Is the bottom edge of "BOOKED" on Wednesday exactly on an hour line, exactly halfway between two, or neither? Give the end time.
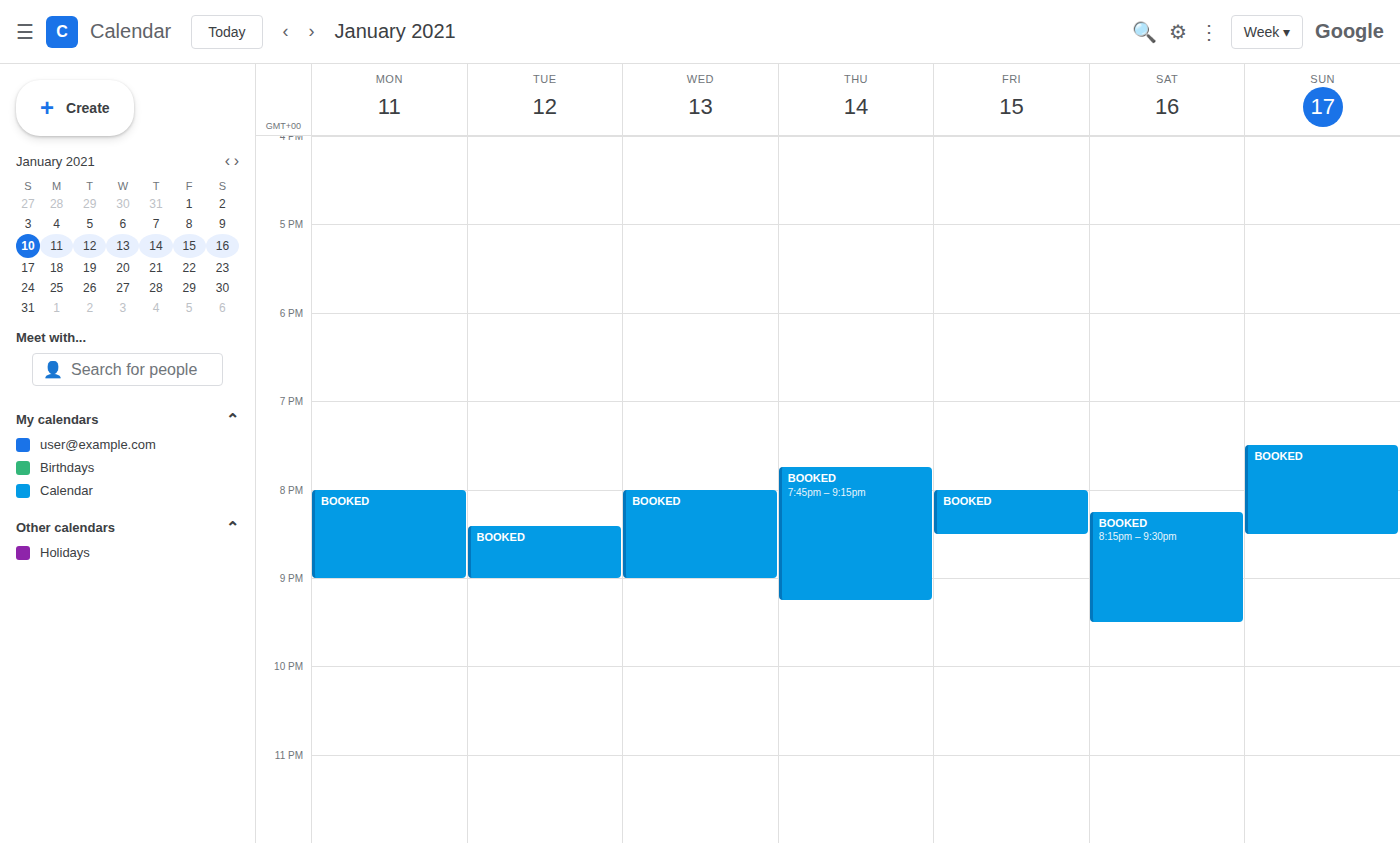
9:00 PM -- exactly on the 9 PM line.